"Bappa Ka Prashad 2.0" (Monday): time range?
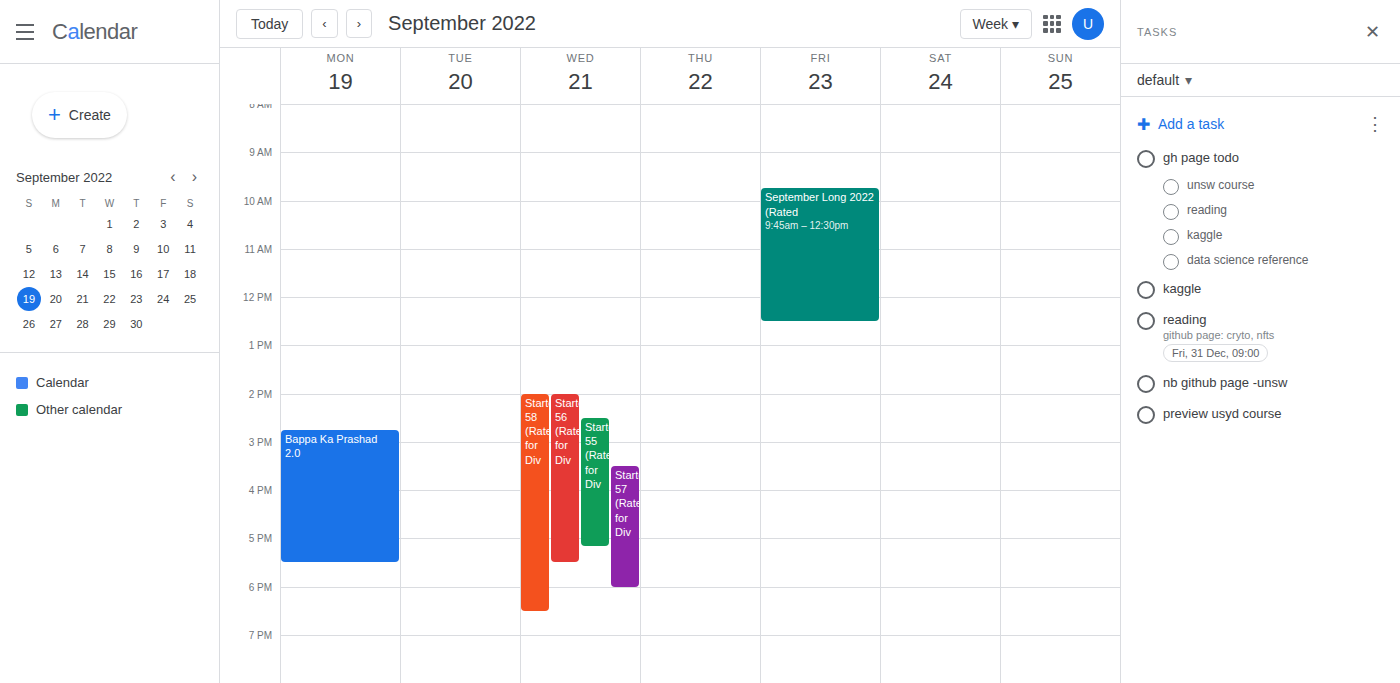
2:45 PM to 5:30 PM